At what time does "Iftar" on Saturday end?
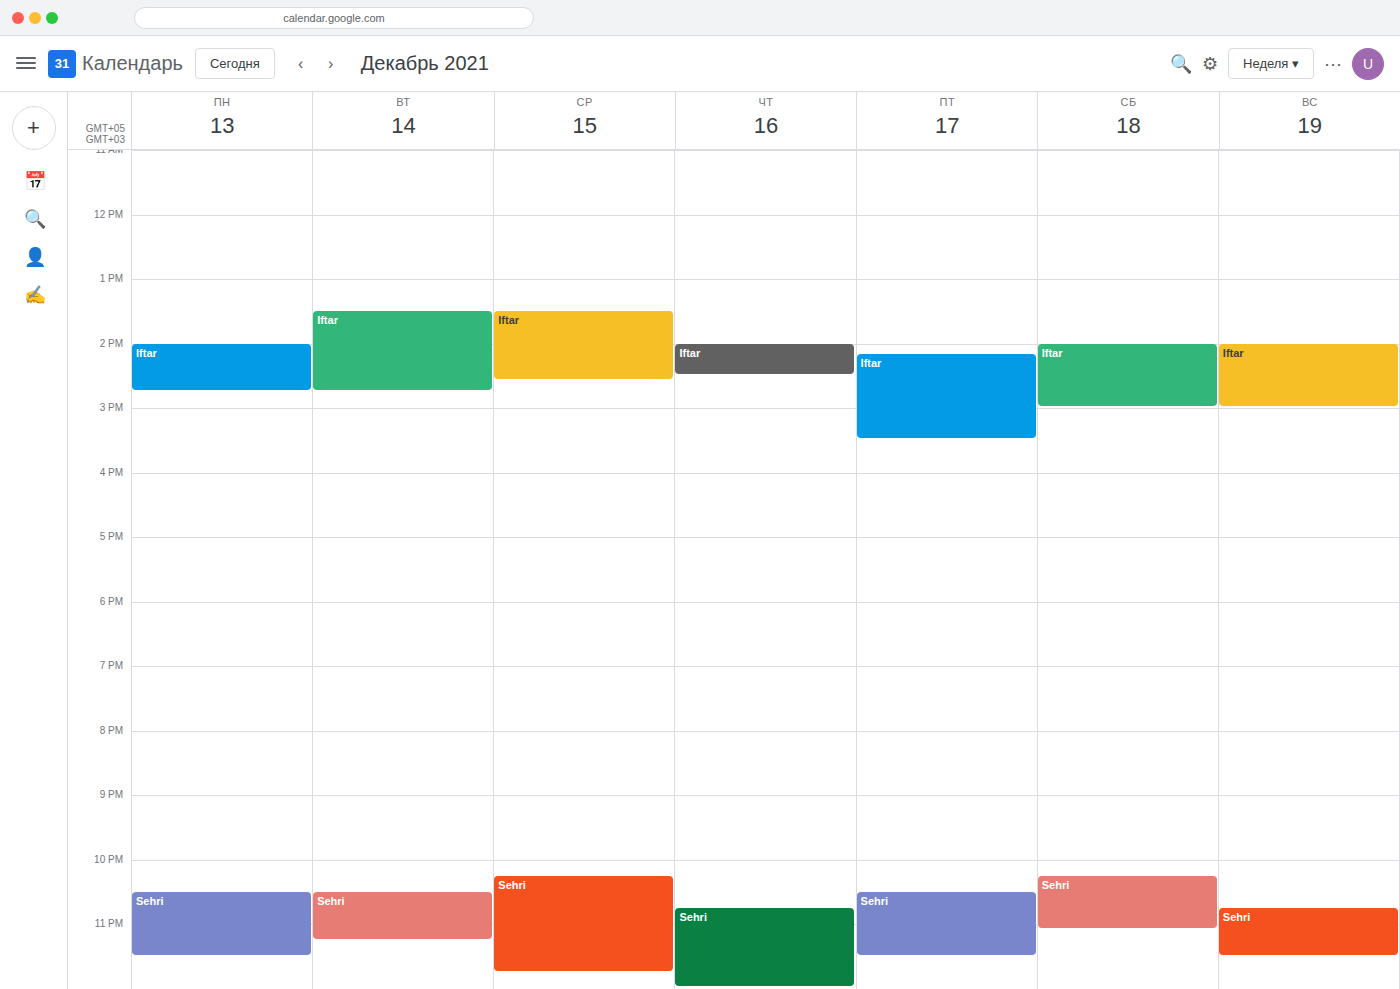
3:00 PM